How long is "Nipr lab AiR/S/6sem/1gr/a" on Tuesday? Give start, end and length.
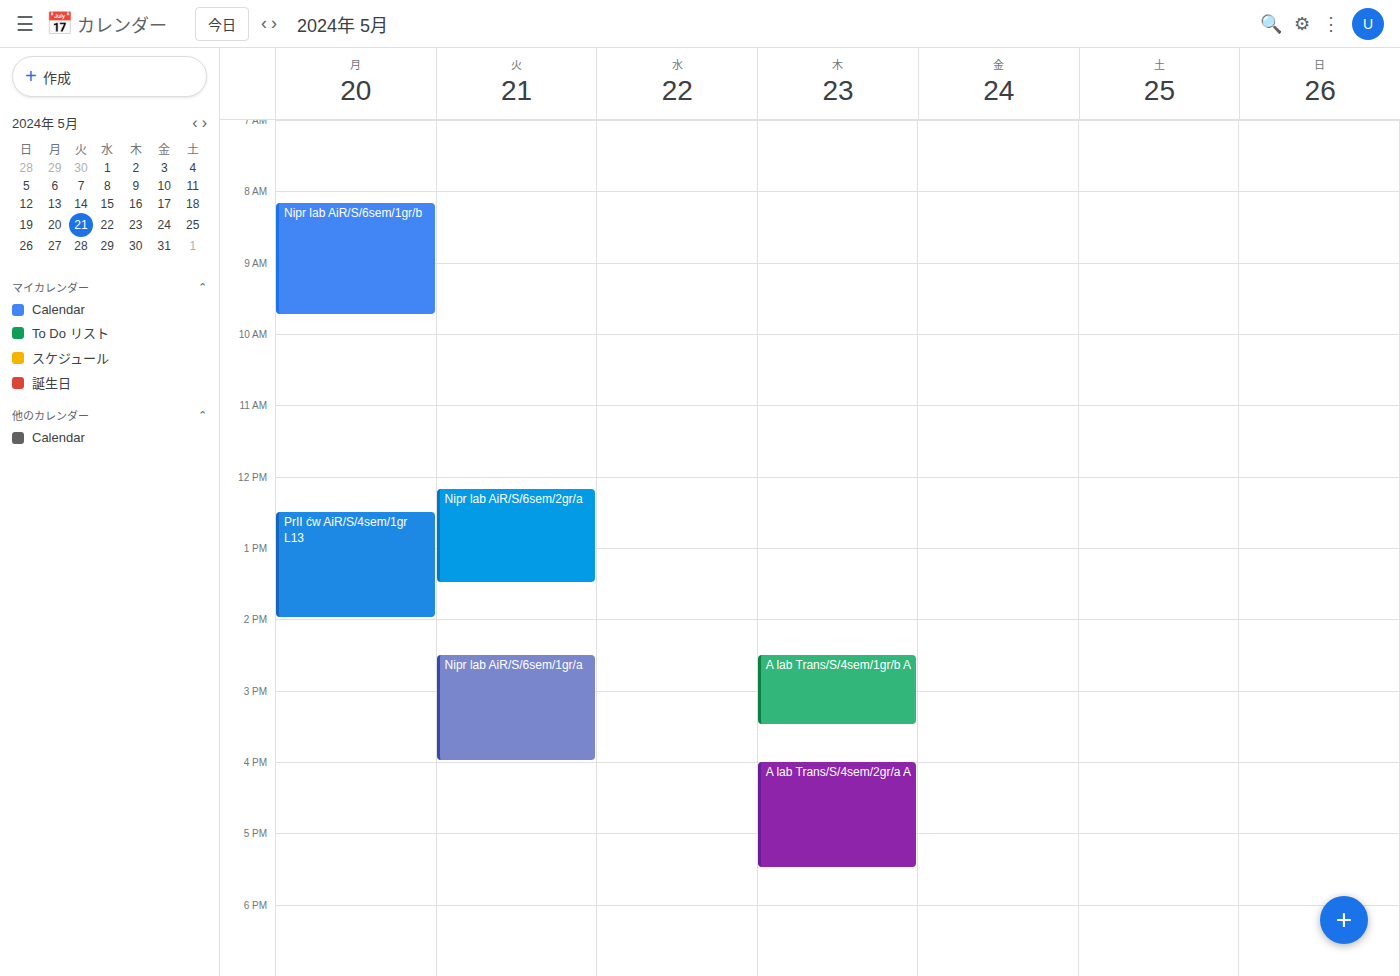
2:30 PM to 4:00 PM, 1 hour 30 minutes